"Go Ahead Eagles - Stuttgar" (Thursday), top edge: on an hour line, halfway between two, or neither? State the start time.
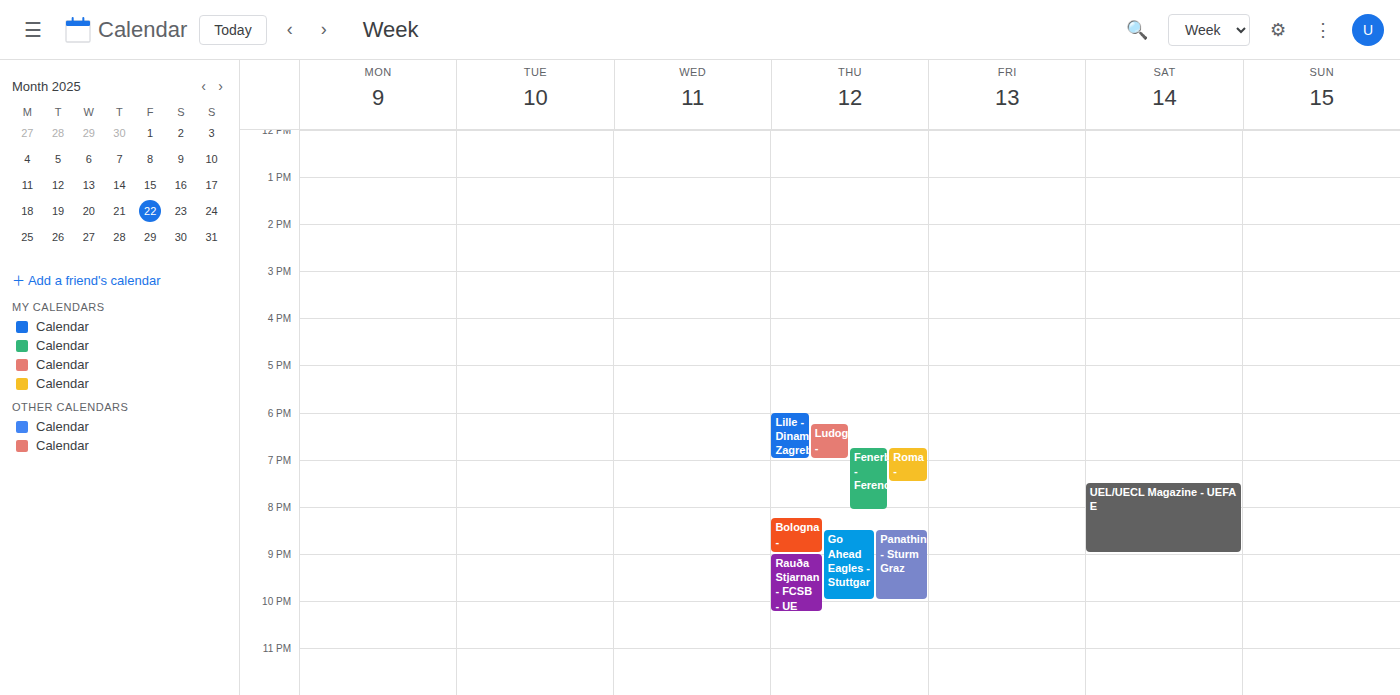
20:30 -- halfway between the 20:00 and 21:00 lines.